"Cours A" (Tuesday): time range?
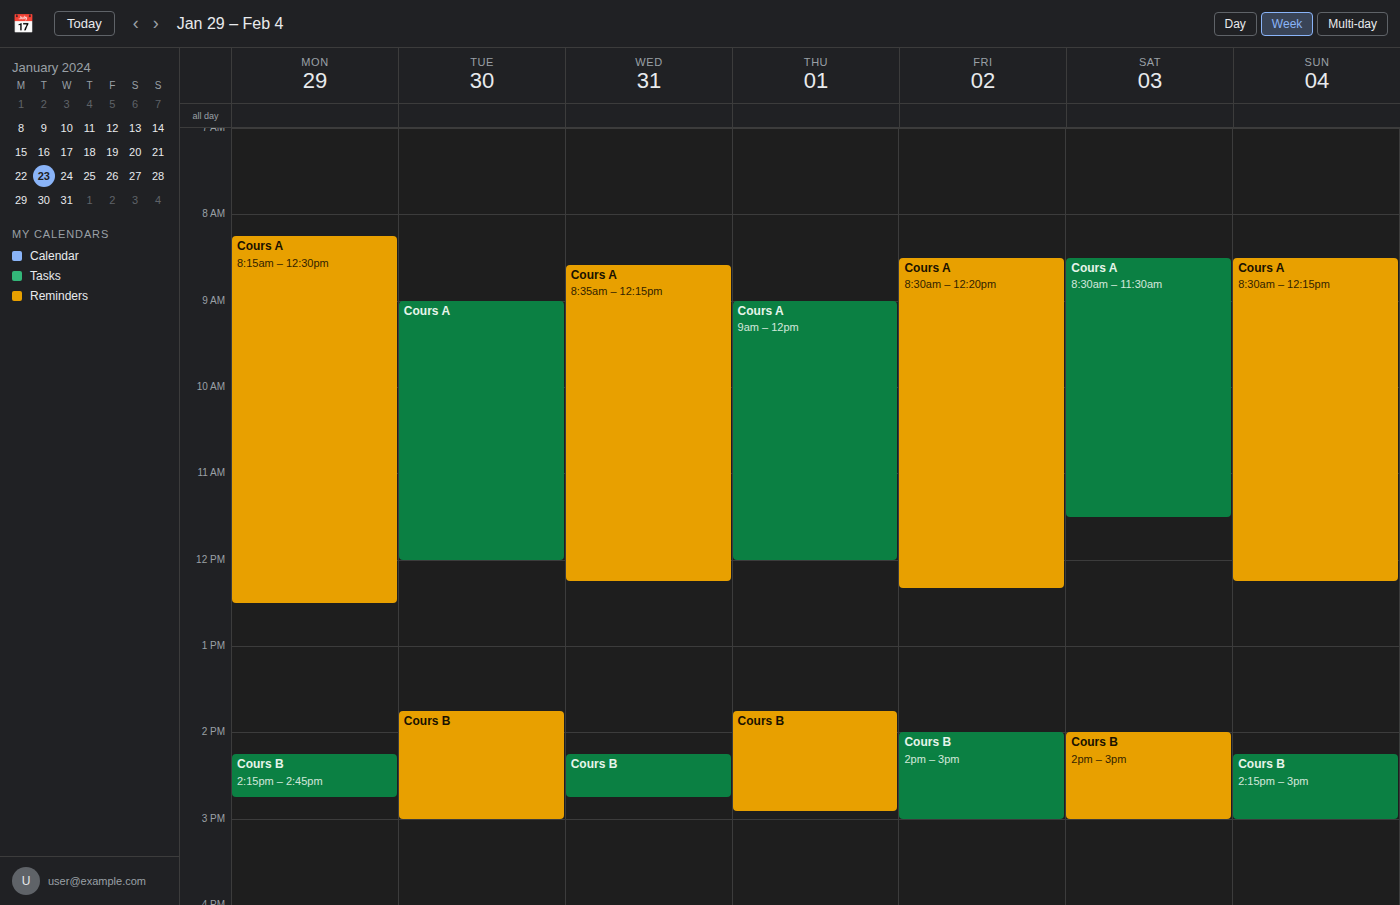
9:00 AM to 12:00 PM